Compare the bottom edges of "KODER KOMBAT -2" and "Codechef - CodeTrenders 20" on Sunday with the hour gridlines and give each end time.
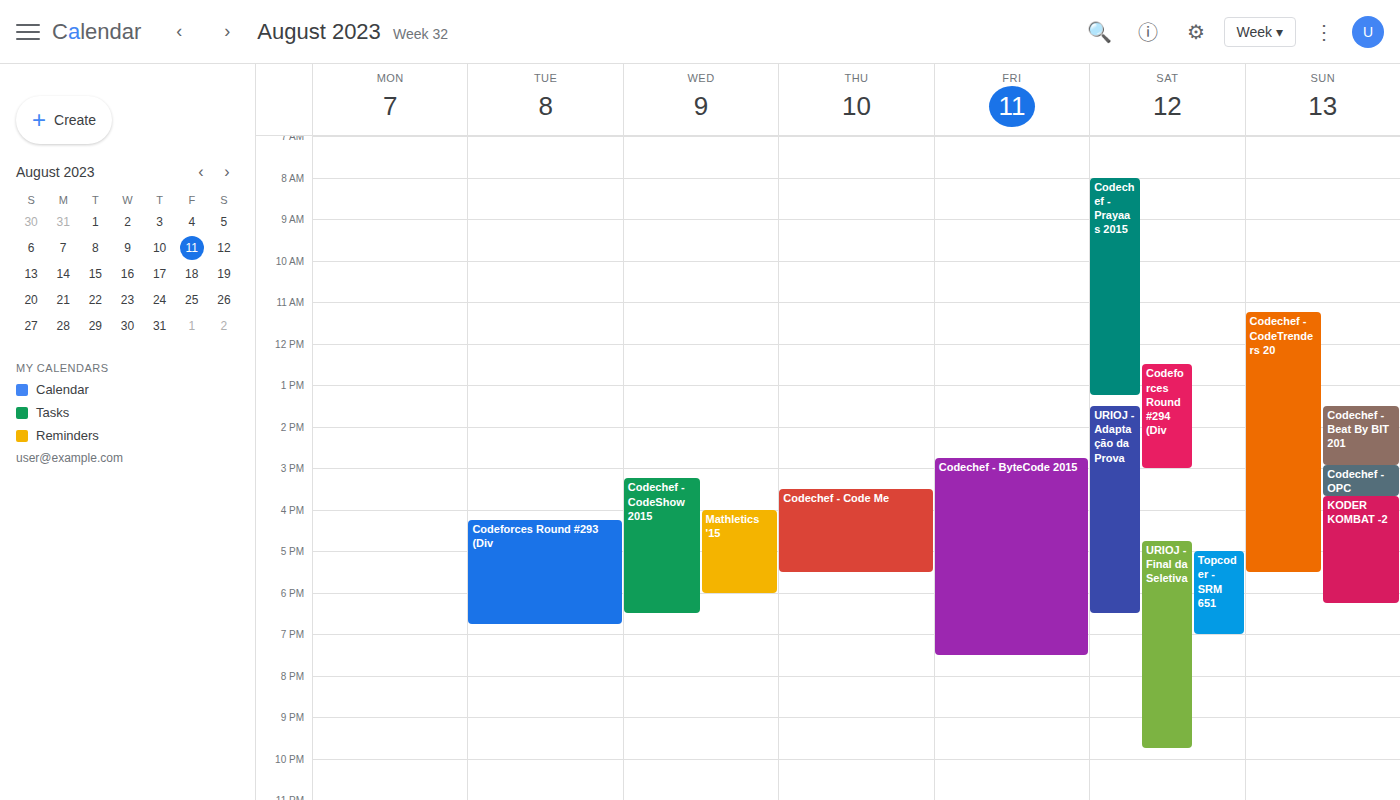
"KODER KOMBAT -2": 18:15, neither: a quarter of the way from the 18:00 line to the 19:00 line. "Codechef - CodeTrenders 20": 17:30, halfway between the 17:00 and 18:00 lines.